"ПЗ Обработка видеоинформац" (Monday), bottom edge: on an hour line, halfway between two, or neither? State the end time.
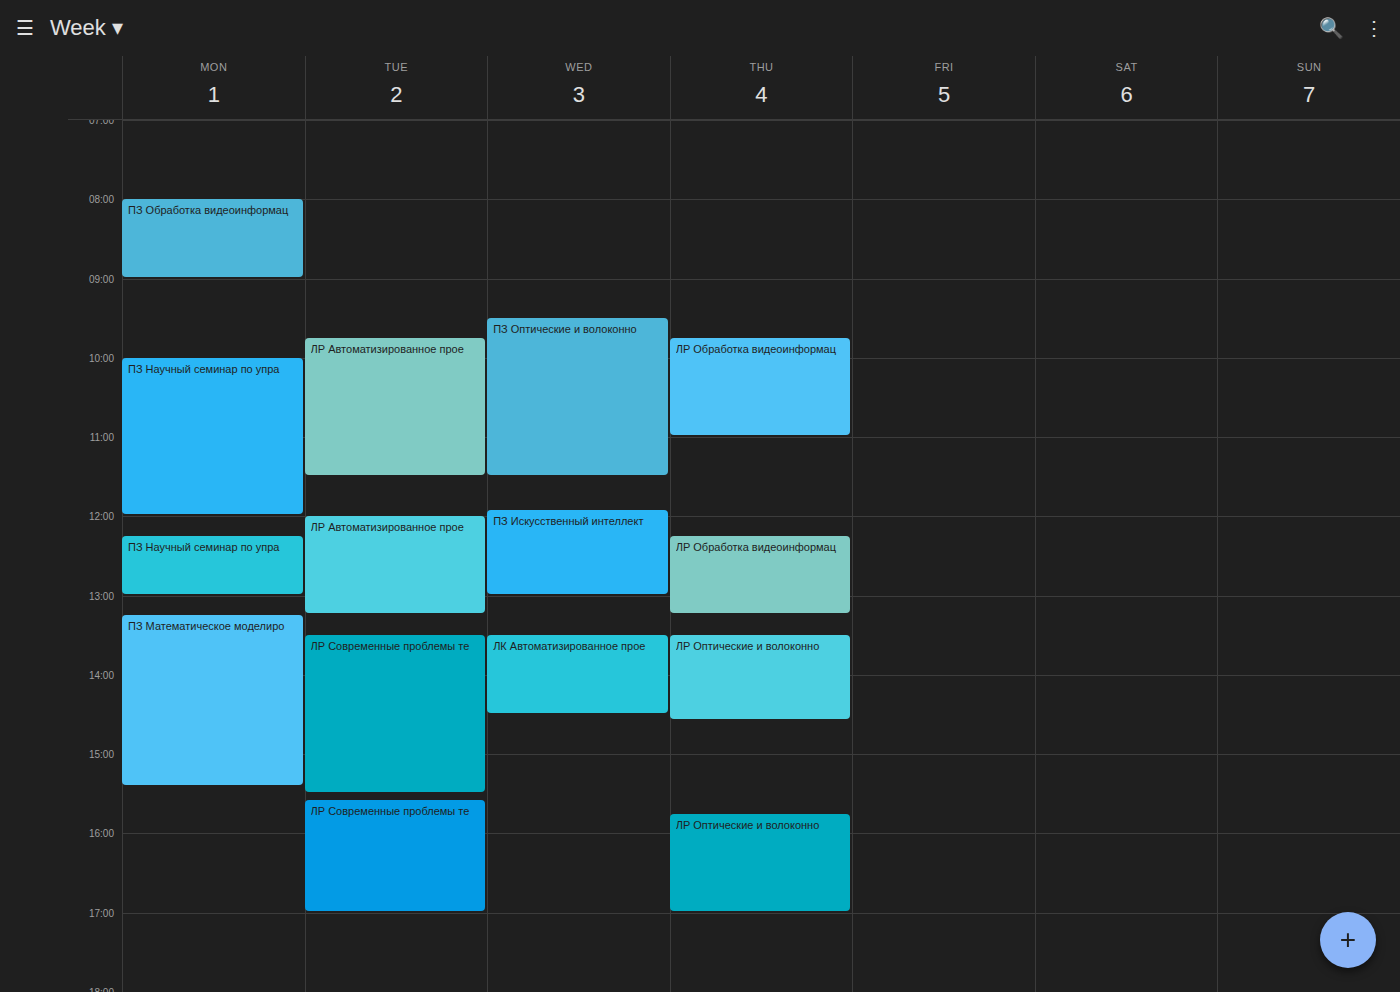
9:00 AM -- exactly on the 9 AM line.